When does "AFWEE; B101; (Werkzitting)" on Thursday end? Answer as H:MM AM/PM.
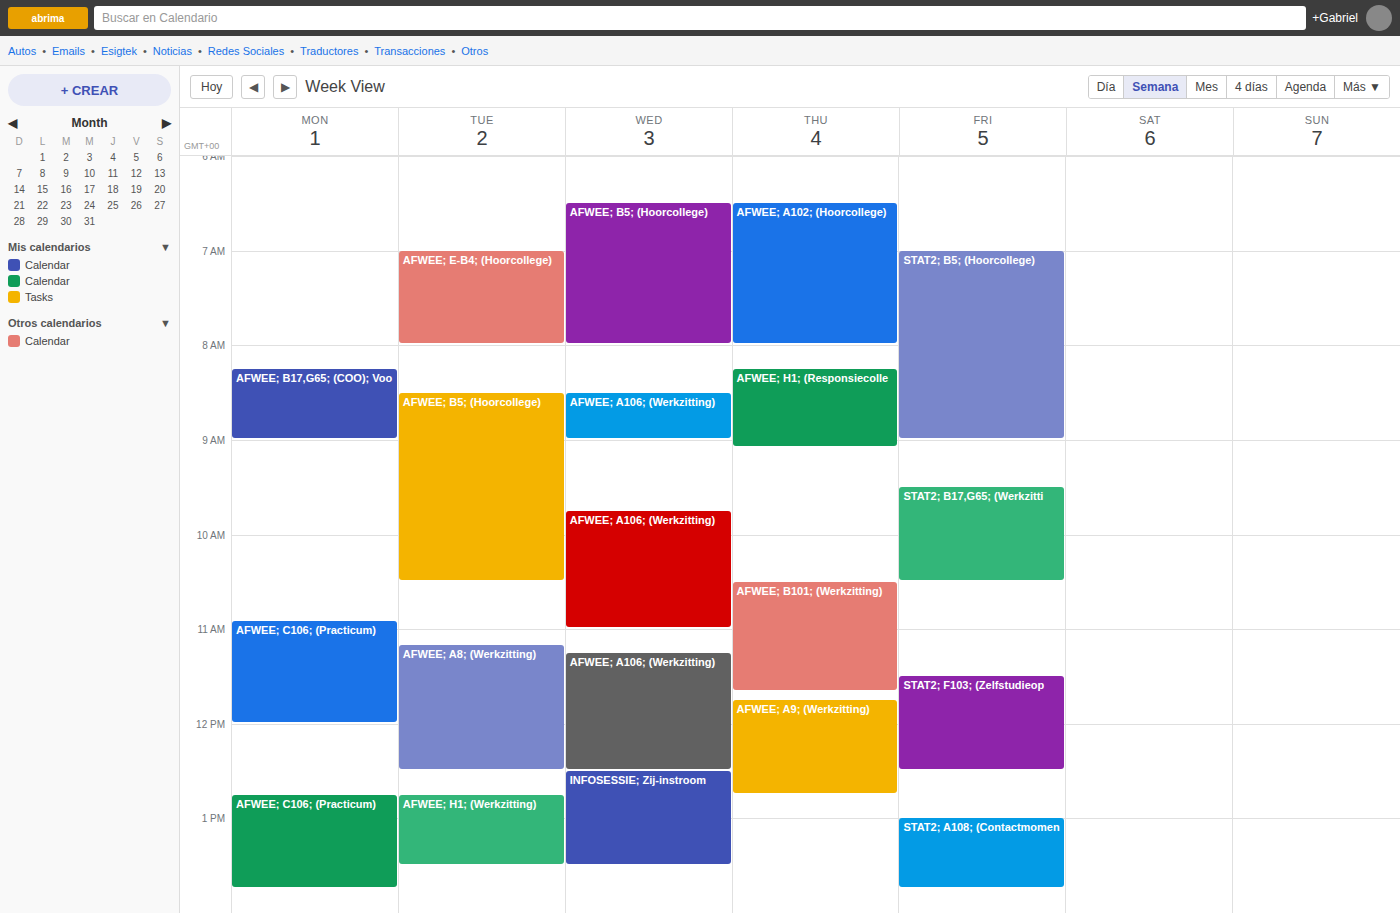
11:40 AM